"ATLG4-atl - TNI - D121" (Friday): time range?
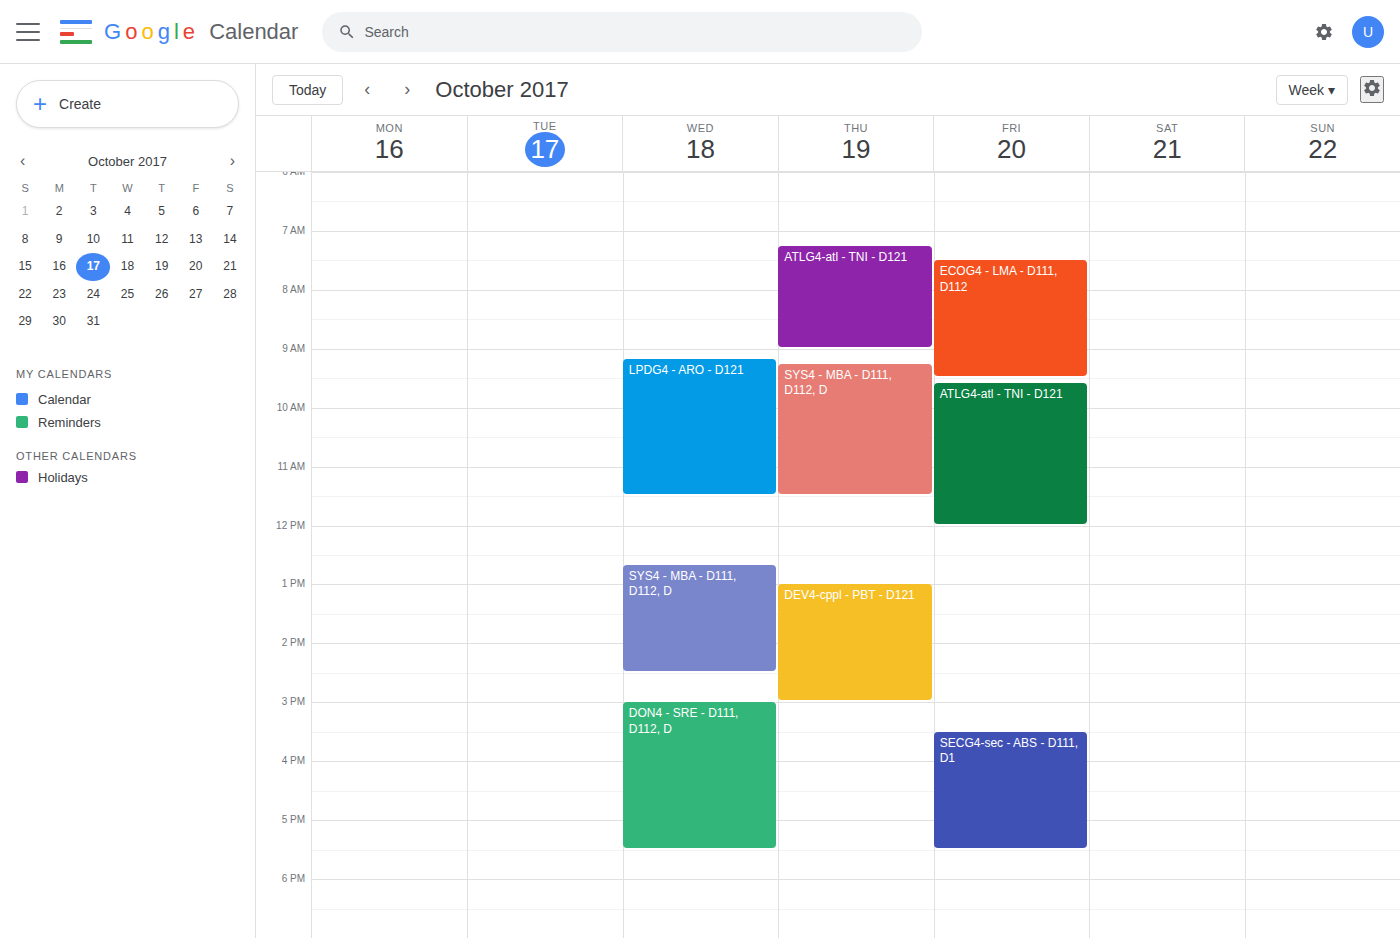
9:35 AM to 12:00 PM